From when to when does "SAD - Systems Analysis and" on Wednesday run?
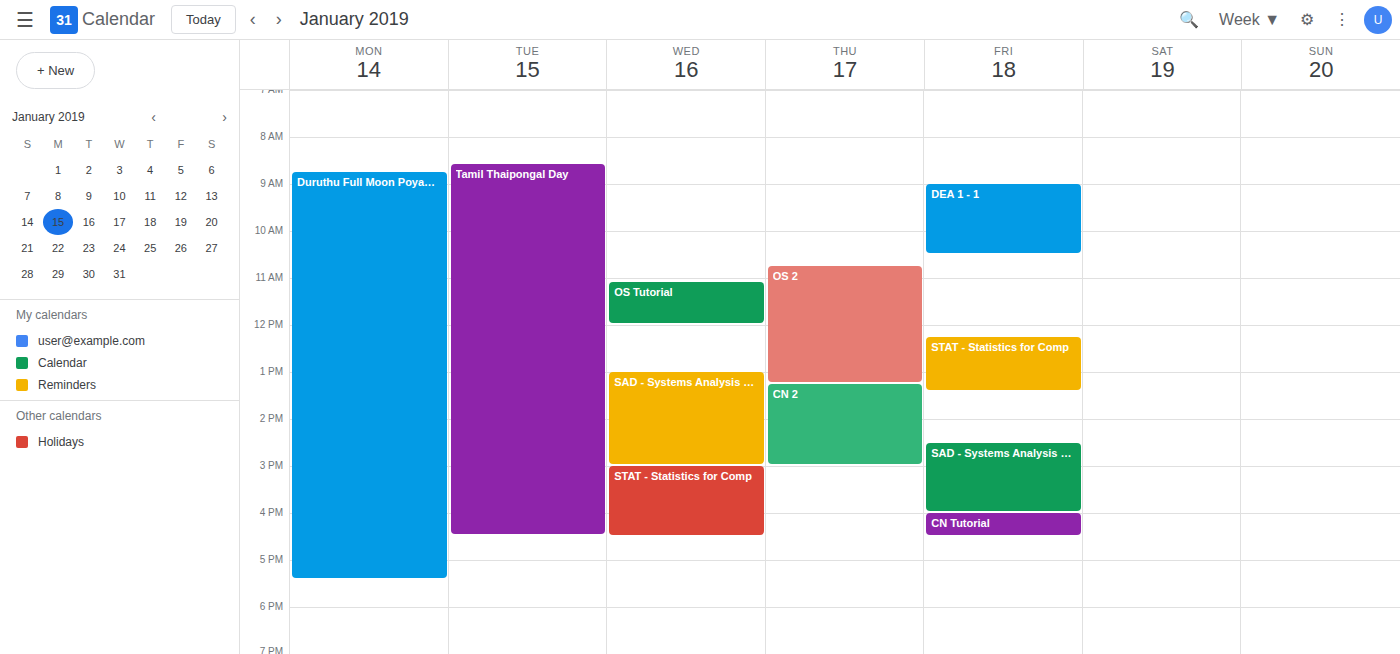
1:00 PM to 3:00 PM